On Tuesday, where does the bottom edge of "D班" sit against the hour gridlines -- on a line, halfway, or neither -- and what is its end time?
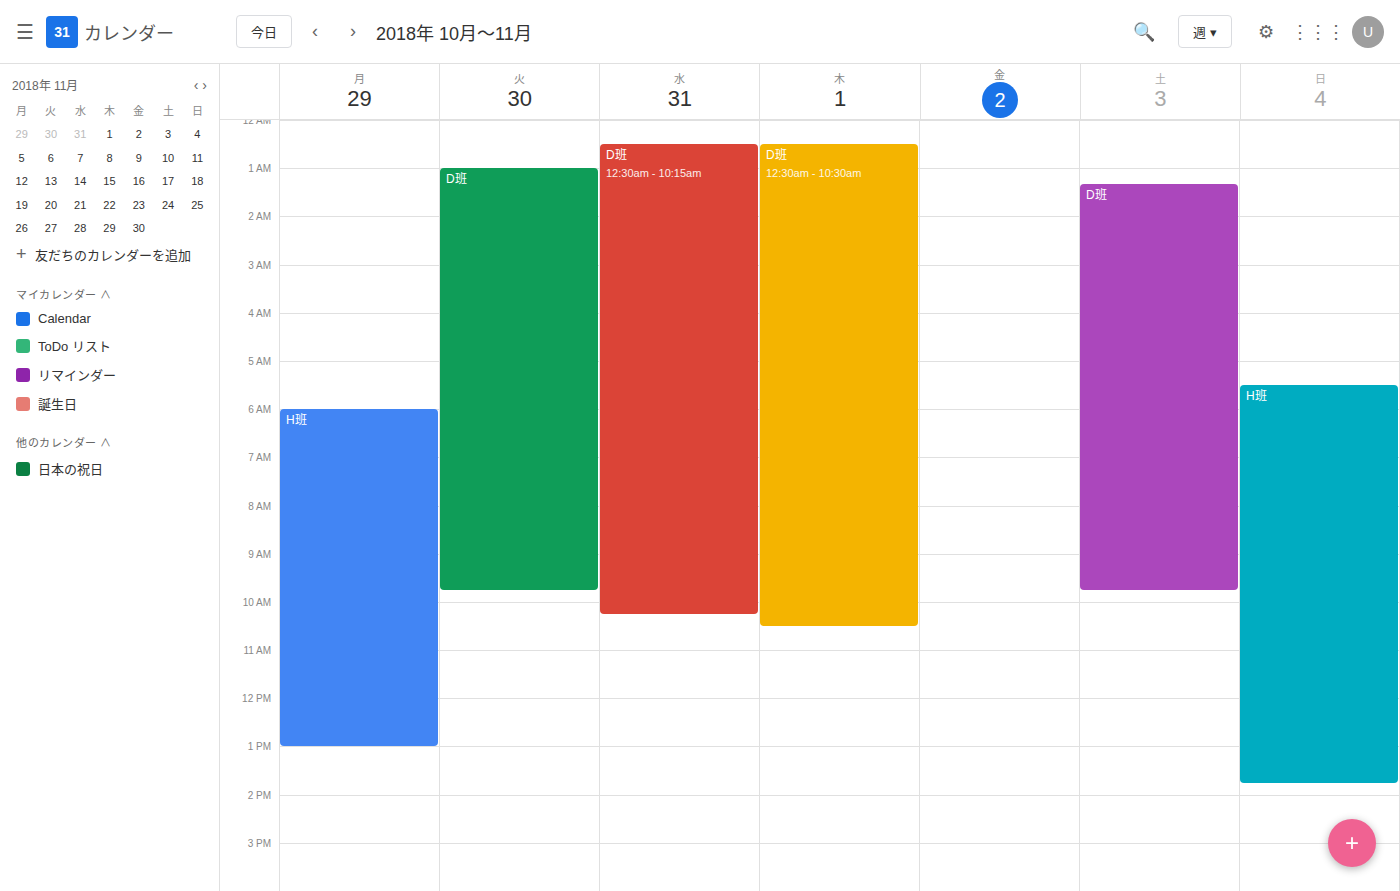
9:45 AM -- neither: three quarters of the way from the 9 AM line to the 10 AM line.